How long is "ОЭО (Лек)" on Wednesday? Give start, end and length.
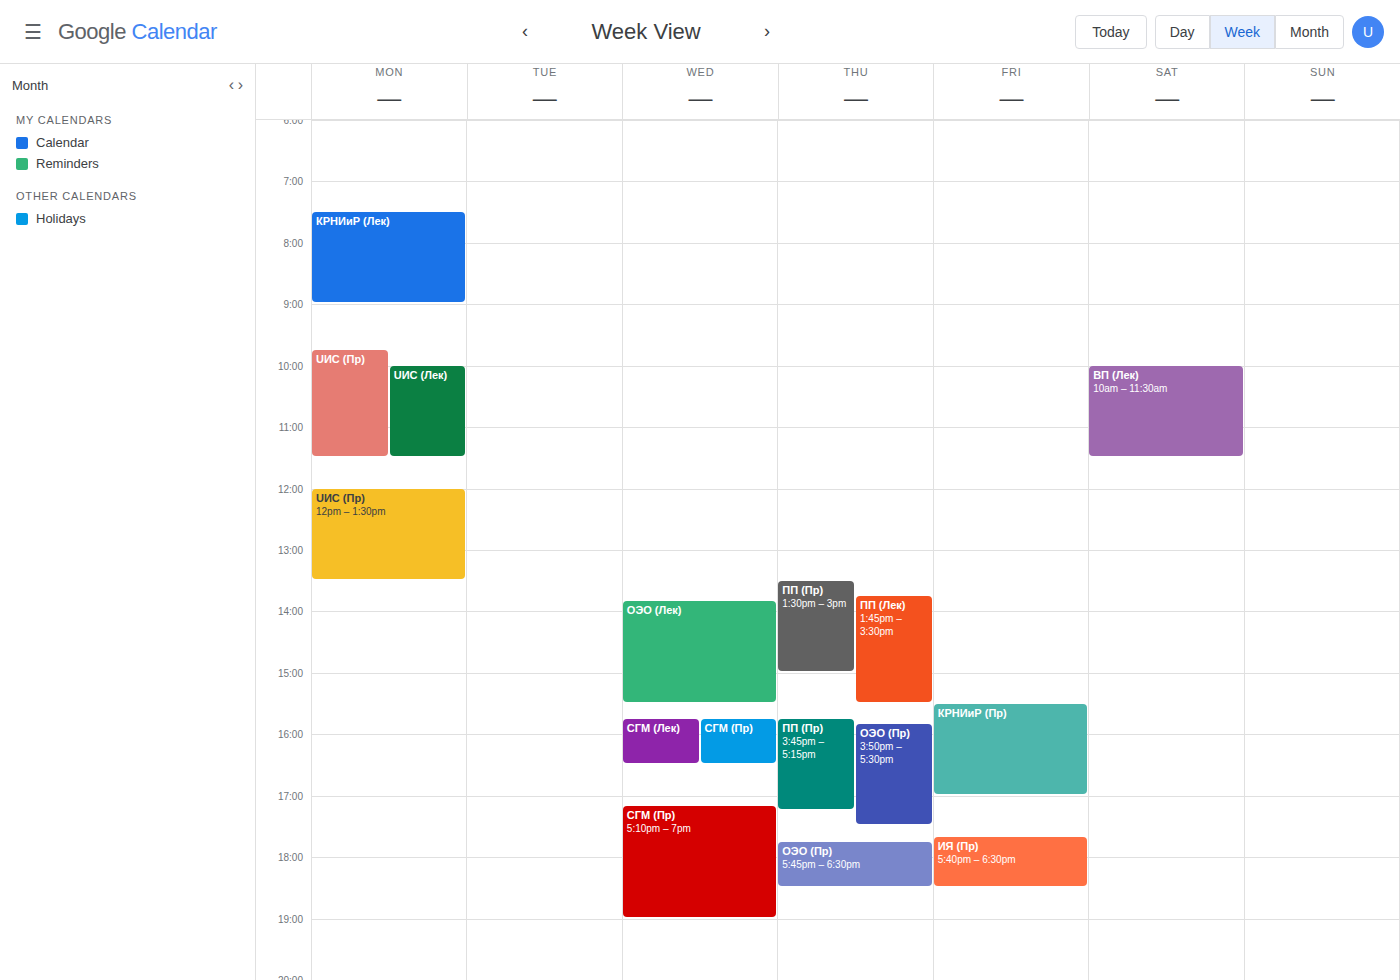
1:50 PM to 3:30 PM, 1 hour 40 minutes